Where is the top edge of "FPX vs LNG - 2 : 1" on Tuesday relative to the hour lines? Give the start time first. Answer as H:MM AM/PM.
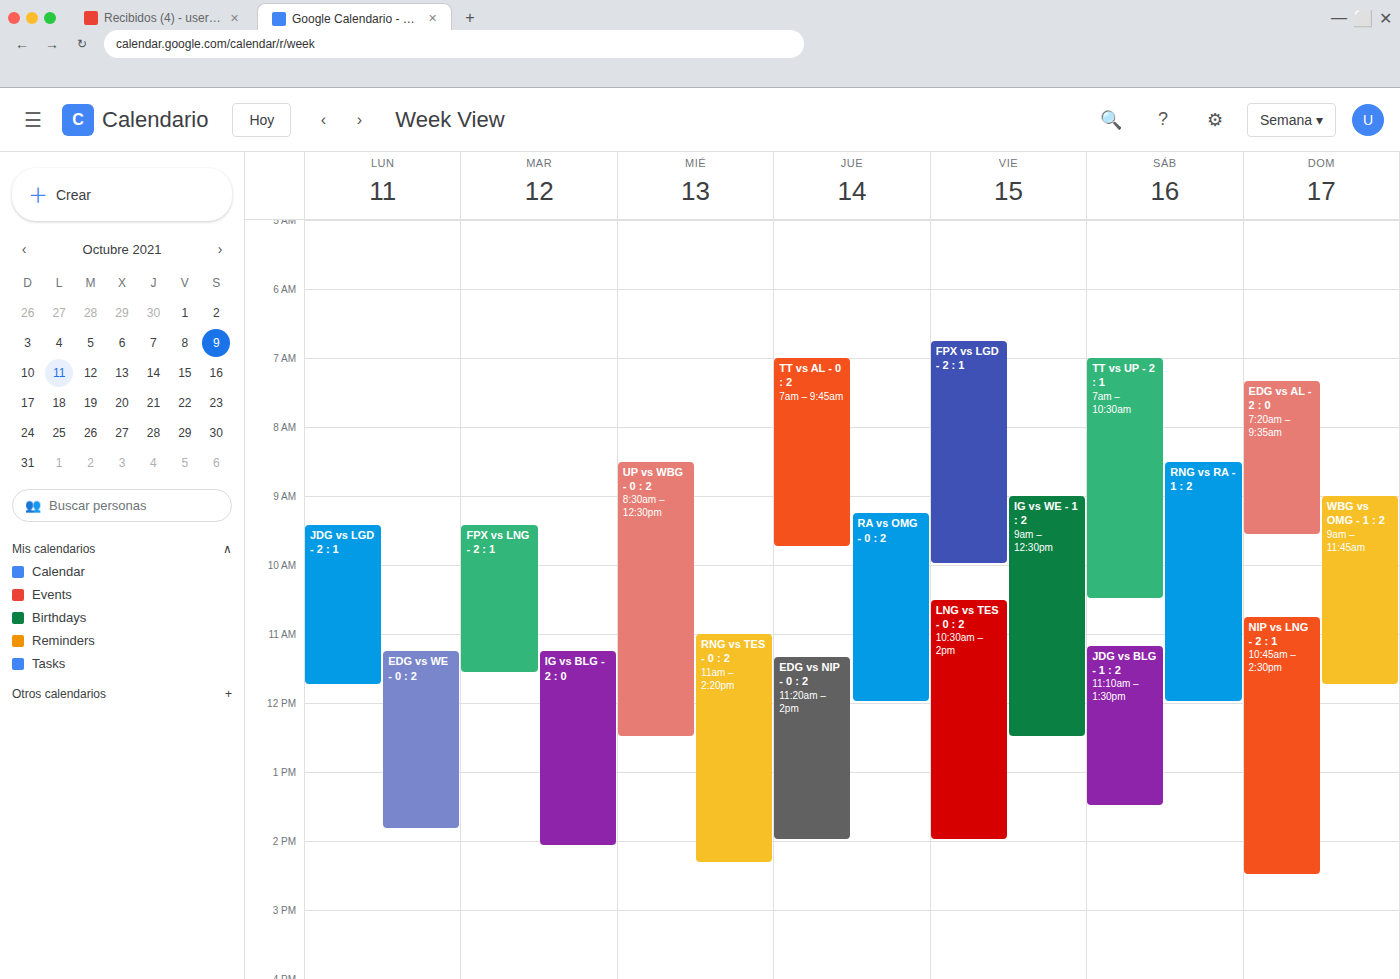
9:25 AM -- neither: 25 minutes below the 9 AM line and 35 minutes above the 10 AM line.